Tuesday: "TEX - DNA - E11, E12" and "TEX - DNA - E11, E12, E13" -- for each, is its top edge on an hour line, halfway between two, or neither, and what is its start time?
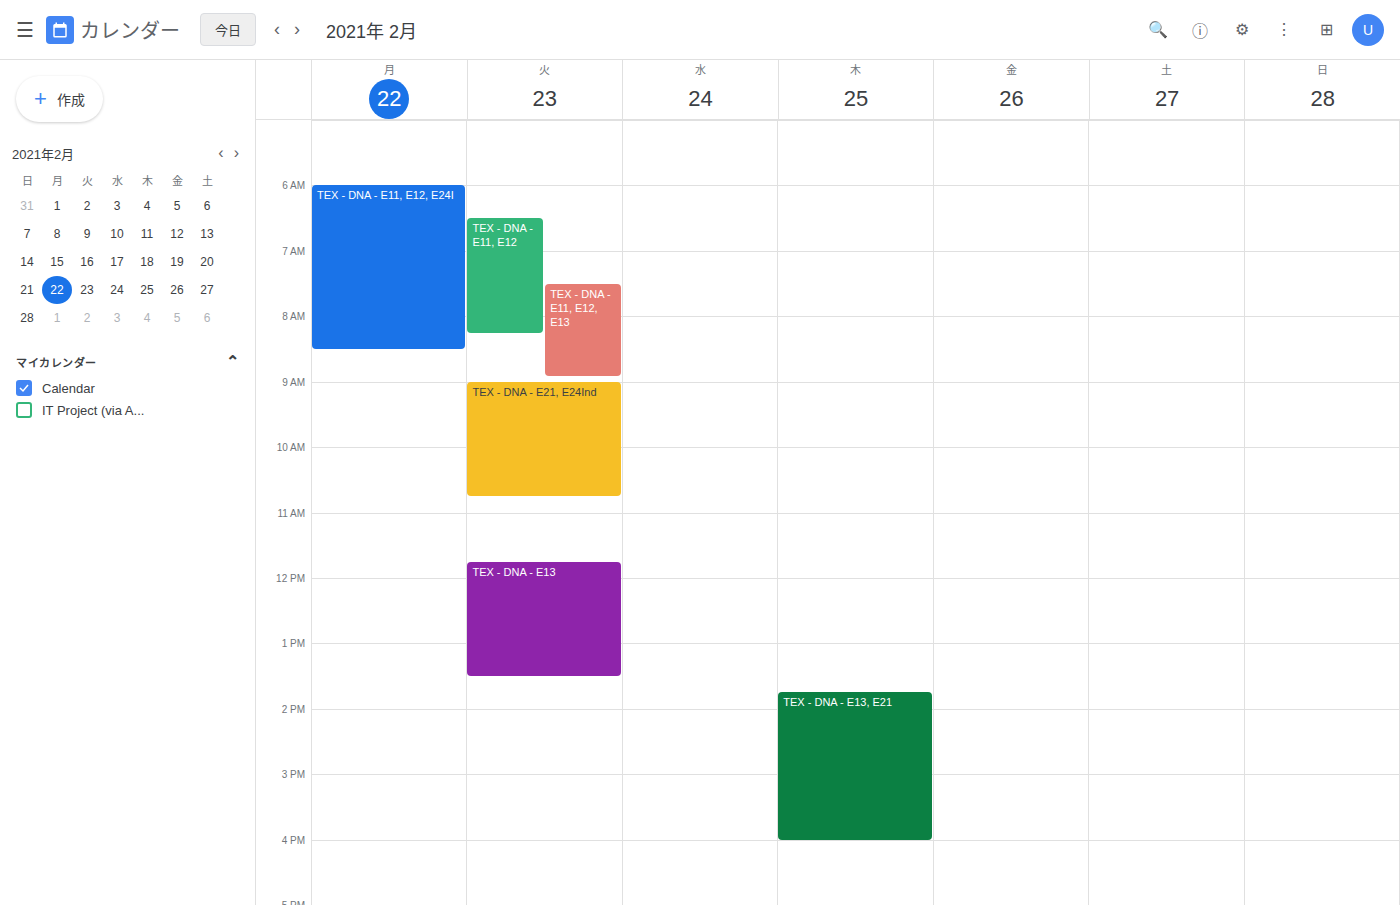
"TEX - DNA - E11, E12": 6:30 AM, halfway between the 6 AM and 7 AM lines. "TEX - DNA - E11, E12, E13": 7:30 AM, halfway between the 7 AM and 8 AM lines.